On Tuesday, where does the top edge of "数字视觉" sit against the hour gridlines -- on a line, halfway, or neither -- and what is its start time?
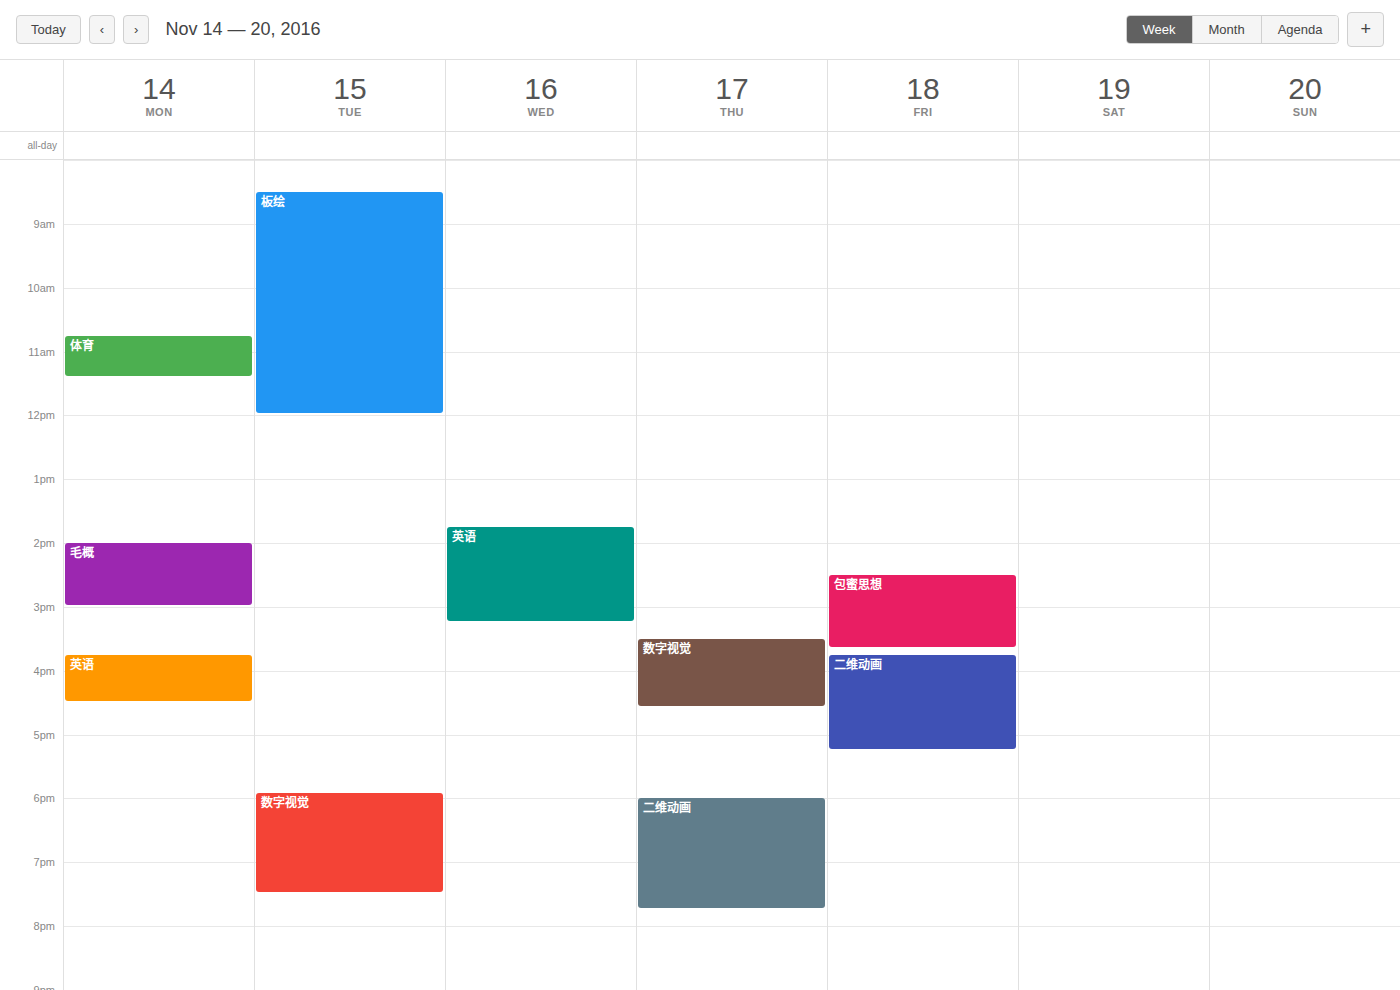
5:55 PM -- neither: 55 minutes below the 5 PM line and 5 minutes above the 6 PM line.